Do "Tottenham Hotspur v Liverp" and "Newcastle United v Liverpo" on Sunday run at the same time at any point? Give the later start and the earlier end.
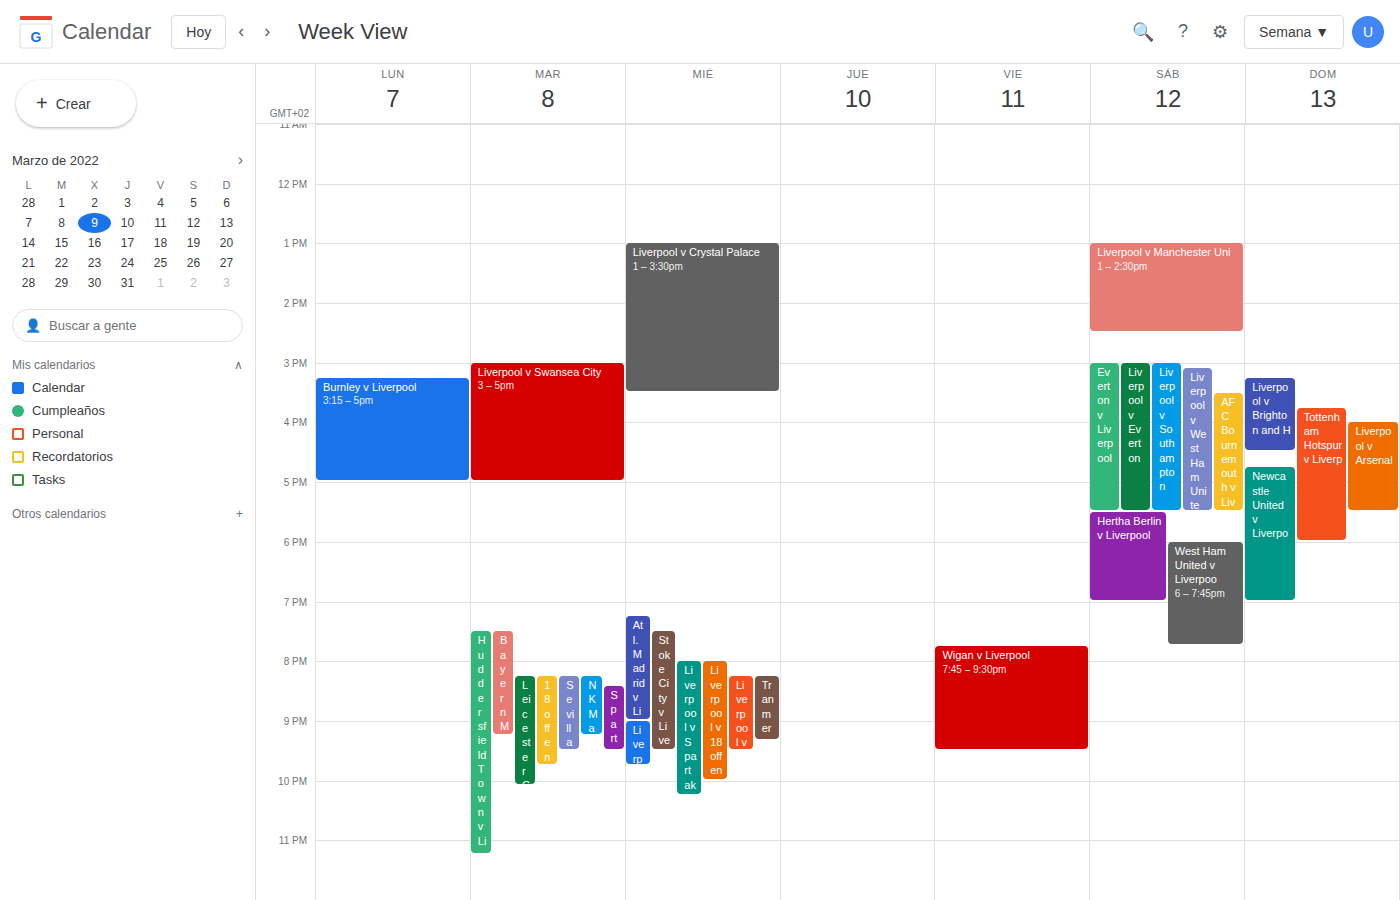
"Newcastle United v Liverpo" starts at 4:45 PM, before "Tottenham Hotspur v Liverp" ends at 6:00 PM -- they overlap.